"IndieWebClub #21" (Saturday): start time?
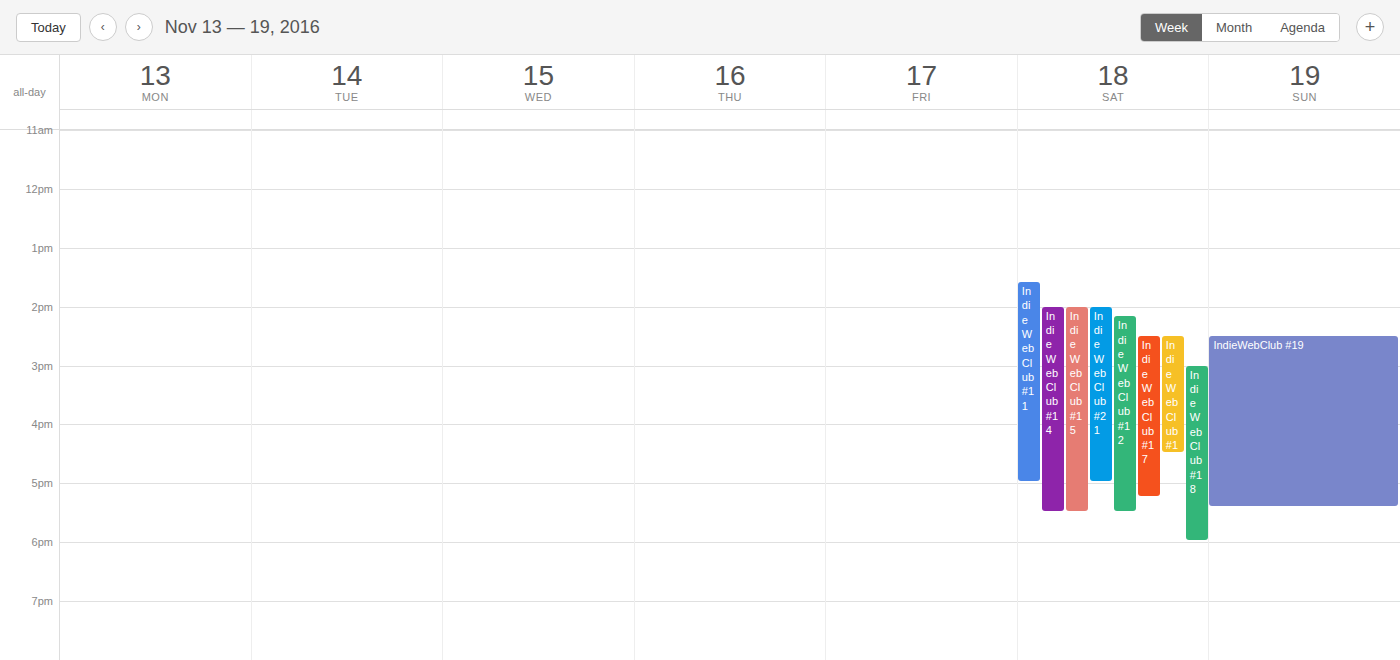
2:00 PM